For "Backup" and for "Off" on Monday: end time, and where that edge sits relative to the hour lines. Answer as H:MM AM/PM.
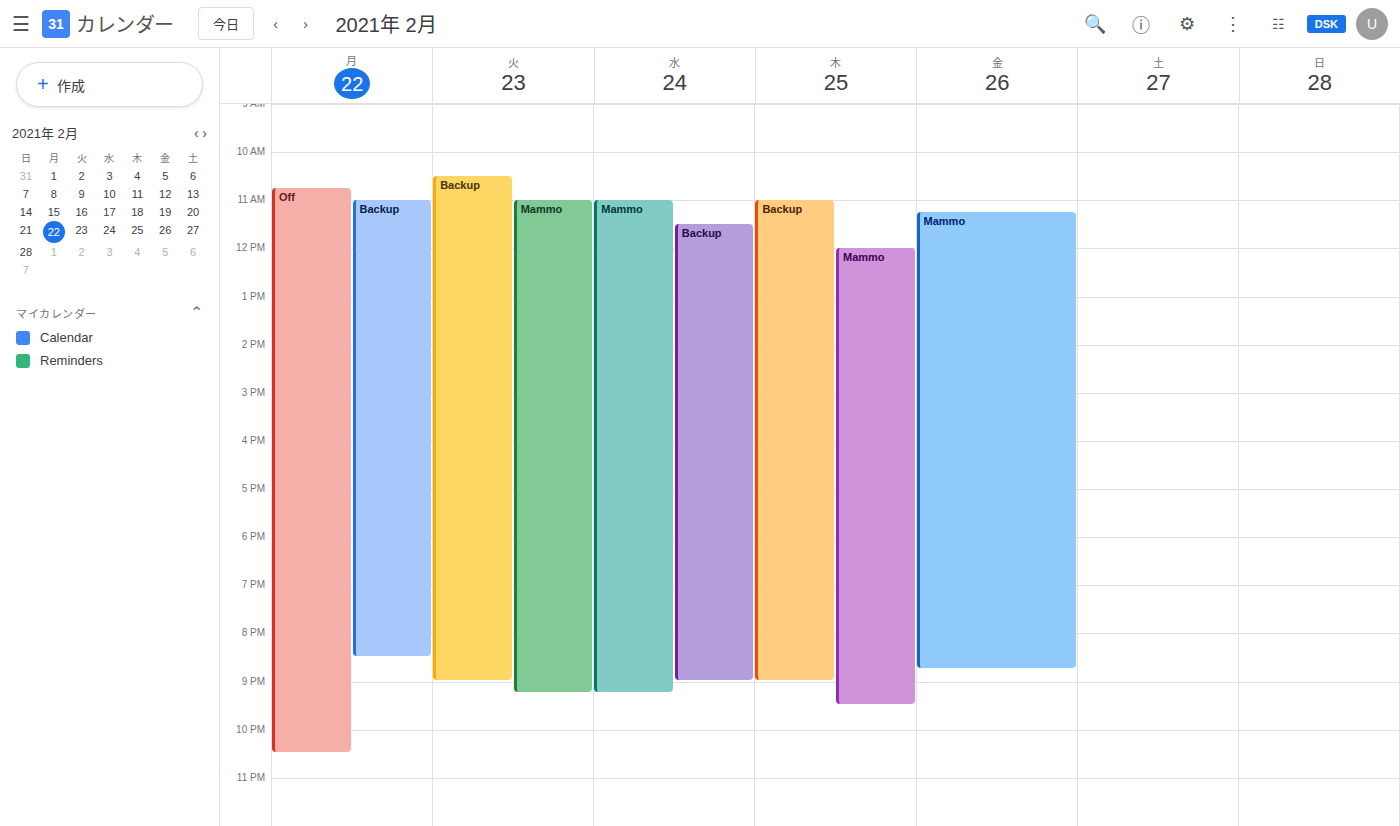
"Backup": 8:30 PM, halfway between the 8 PM and 9 PM lines. "Off": 10:30 PM, halfway between the 10 PM and 11 PM lines.